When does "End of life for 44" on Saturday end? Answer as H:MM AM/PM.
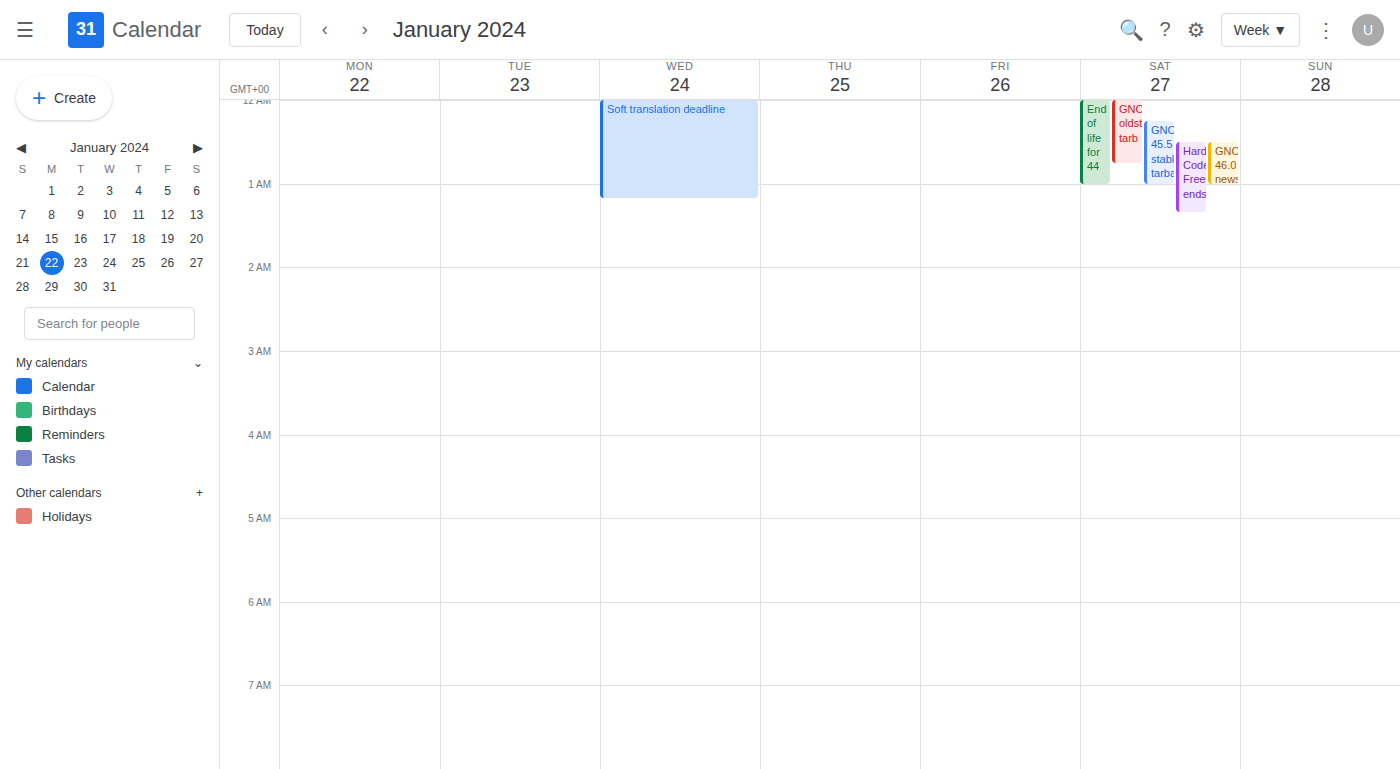
1:00 AM